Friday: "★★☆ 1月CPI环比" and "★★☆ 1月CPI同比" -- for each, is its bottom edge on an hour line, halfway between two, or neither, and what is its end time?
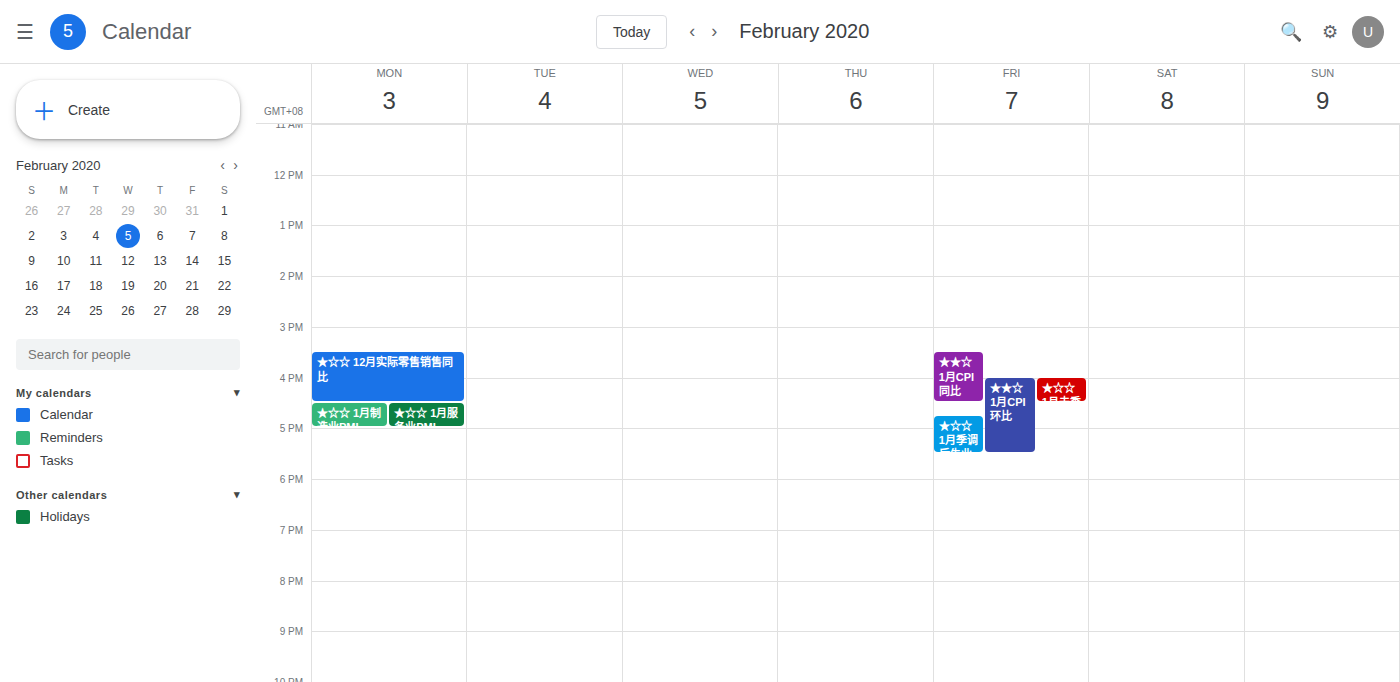
"★★☆ 1月CPI环比": 5:30 PM, halfway between the 5 PM and 6 PM lines. "★★☆ 1月CPI同比": 4:30 PM, halfway between the 4 PM and 5 PM lines.